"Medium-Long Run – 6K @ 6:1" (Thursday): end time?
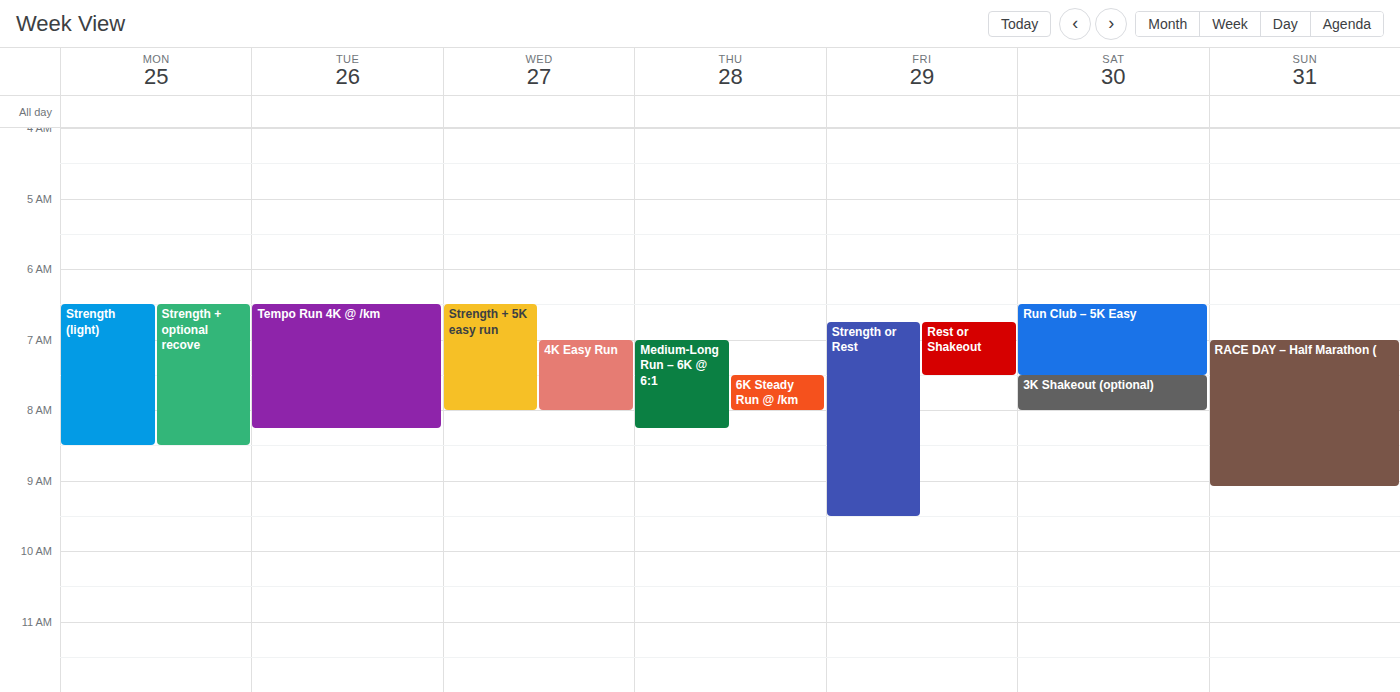
8:15 AM